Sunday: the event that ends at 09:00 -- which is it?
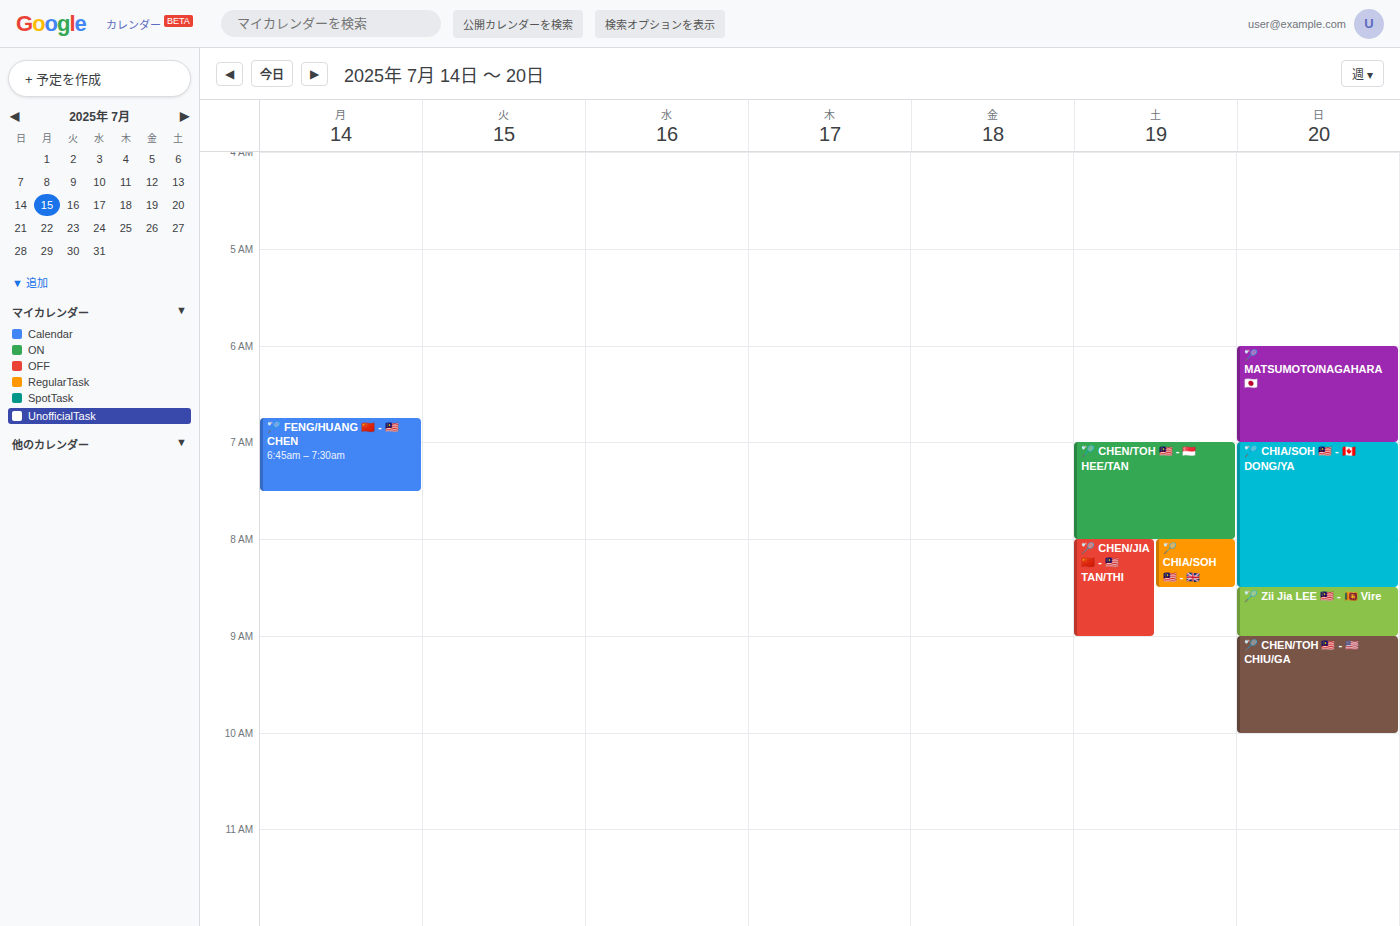
"🏸 Zii Jia LEE 🇲🇾 - 🇱🇰 Vire"